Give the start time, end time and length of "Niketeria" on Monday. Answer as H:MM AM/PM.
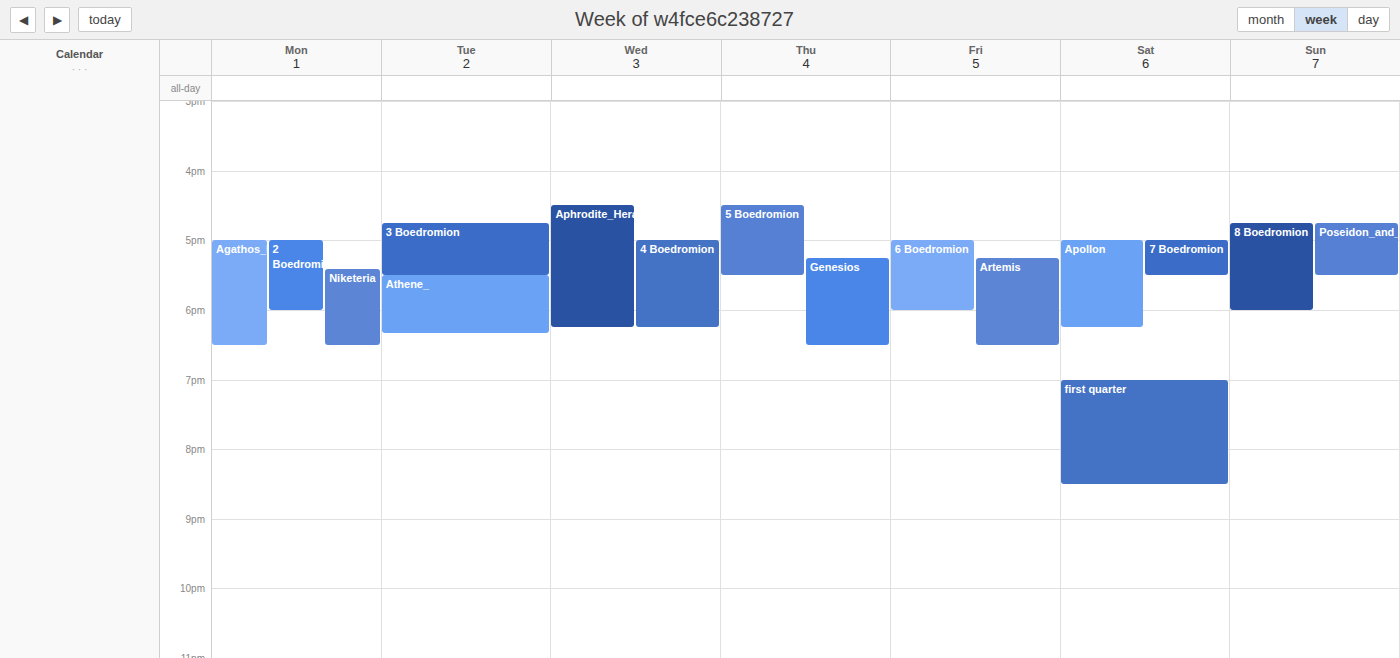
5:25 PM to 6:30 PM, 1 hour 5 minutes